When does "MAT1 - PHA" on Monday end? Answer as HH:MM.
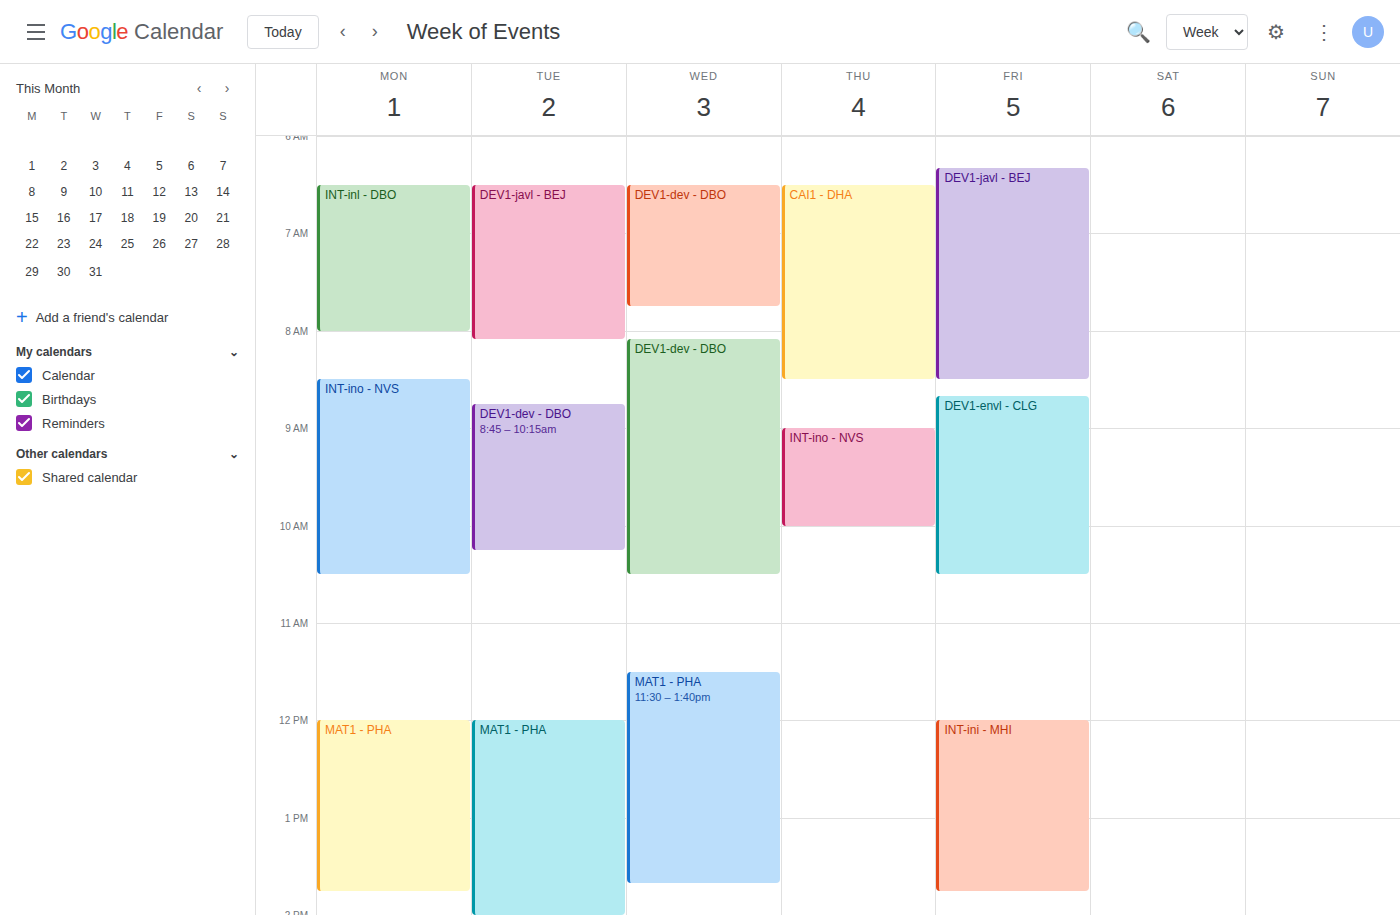
13:45